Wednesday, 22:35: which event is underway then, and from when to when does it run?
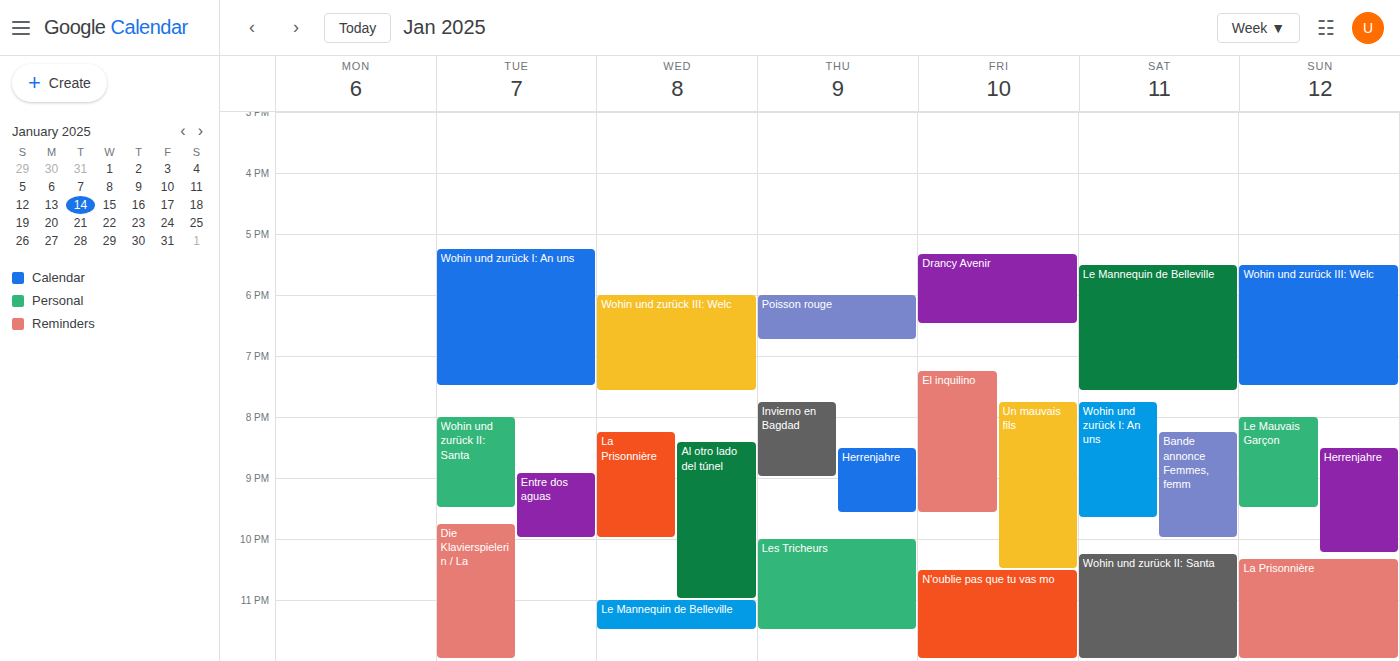
"Al otro lado del túnel", 20:25 to 23:00